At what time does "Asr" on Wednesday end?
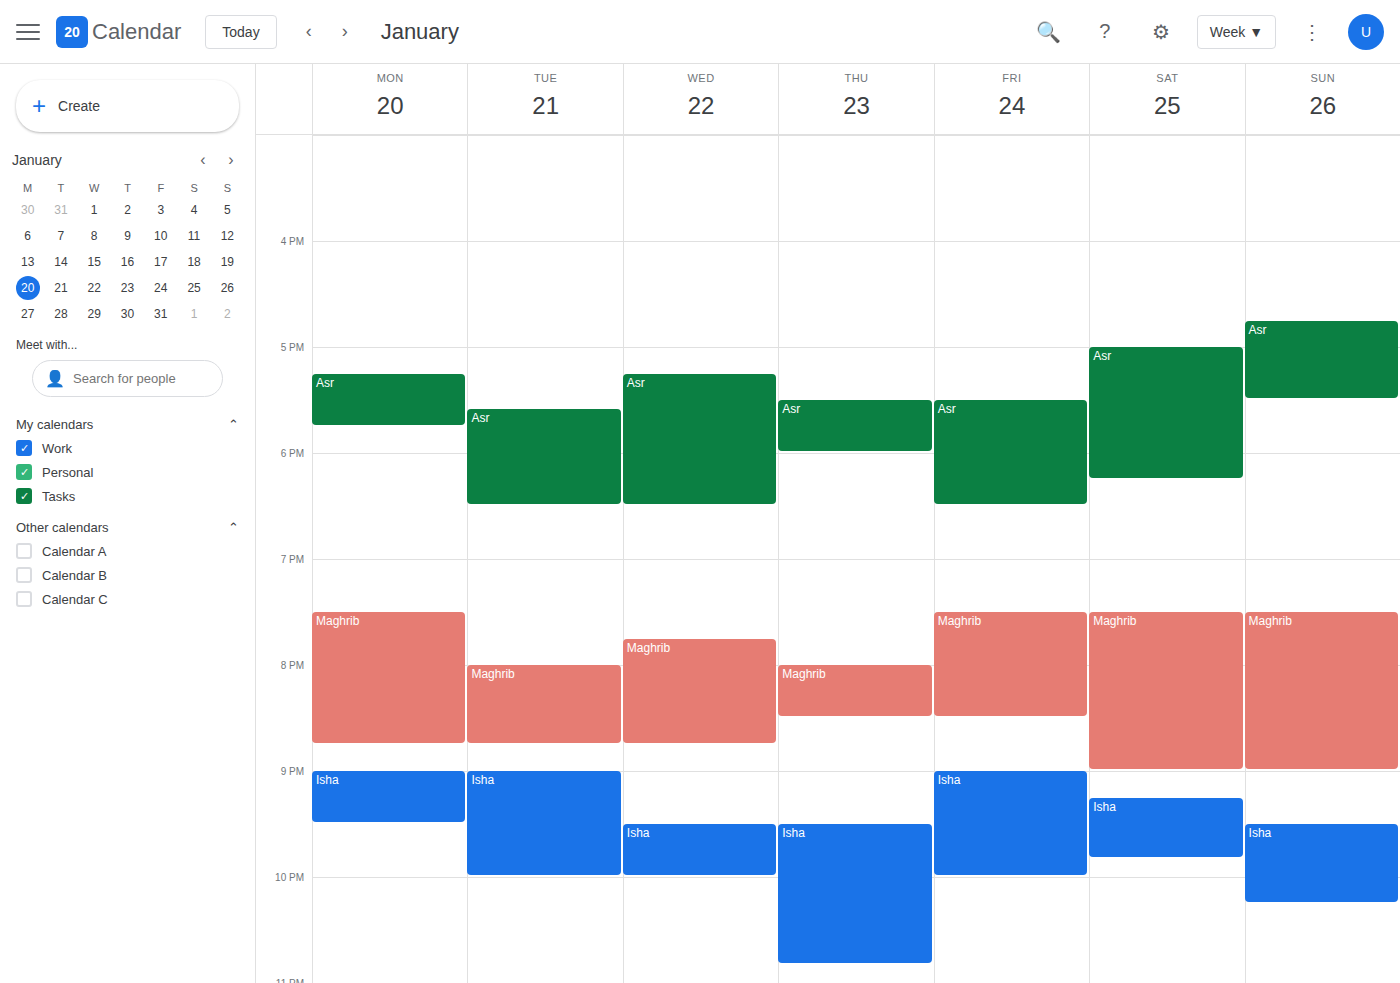
6:30 PM